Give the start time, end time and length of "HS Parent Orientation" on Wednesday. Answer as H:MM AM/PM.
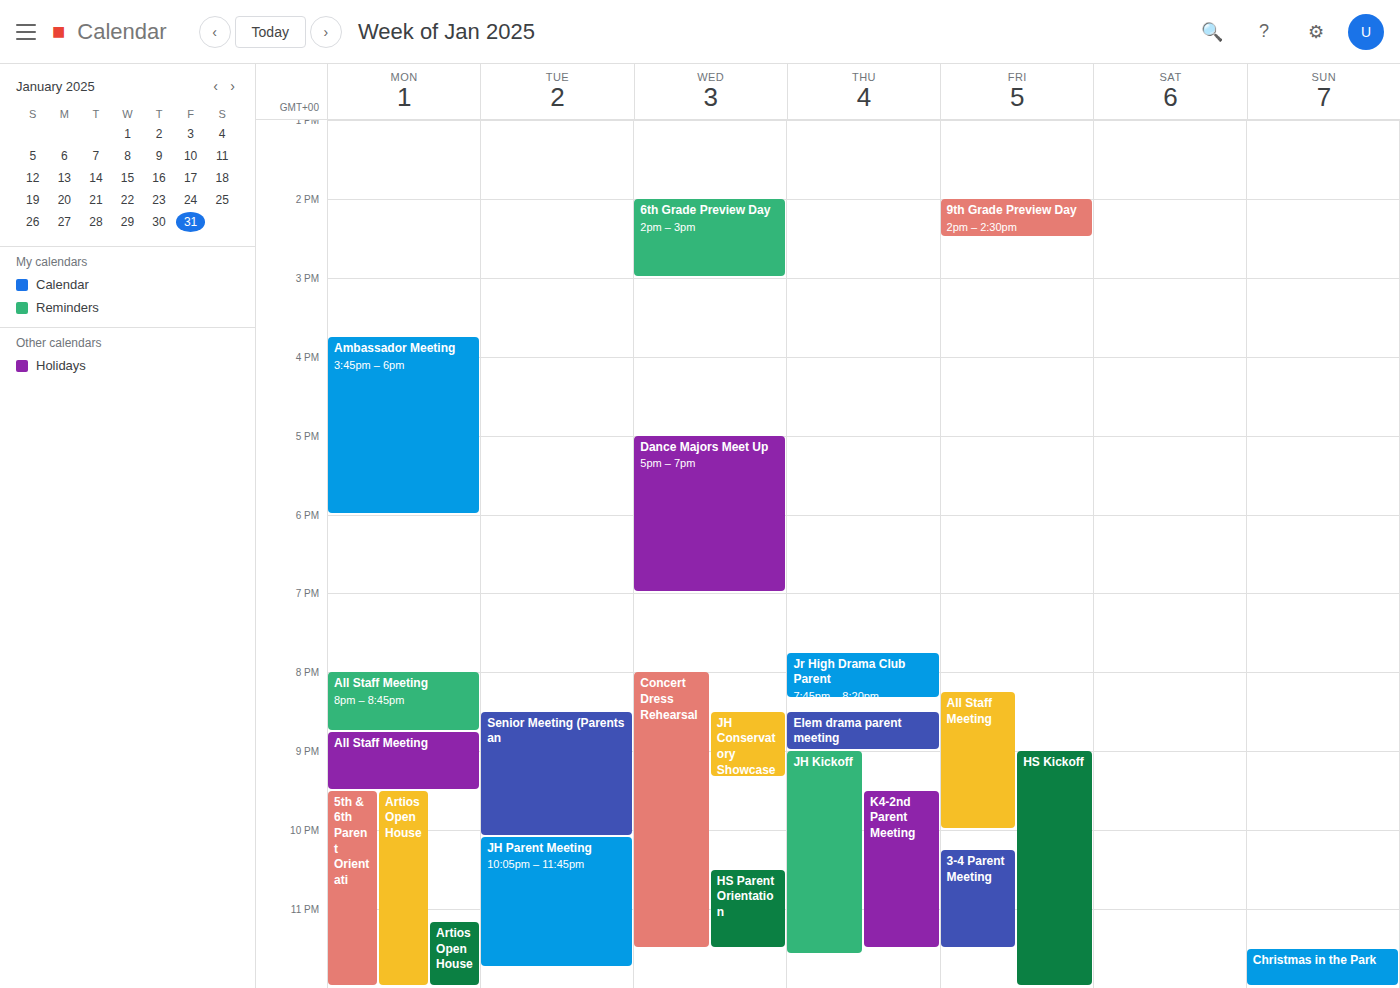
10:30 PM to 11:30 PM, 1 hour